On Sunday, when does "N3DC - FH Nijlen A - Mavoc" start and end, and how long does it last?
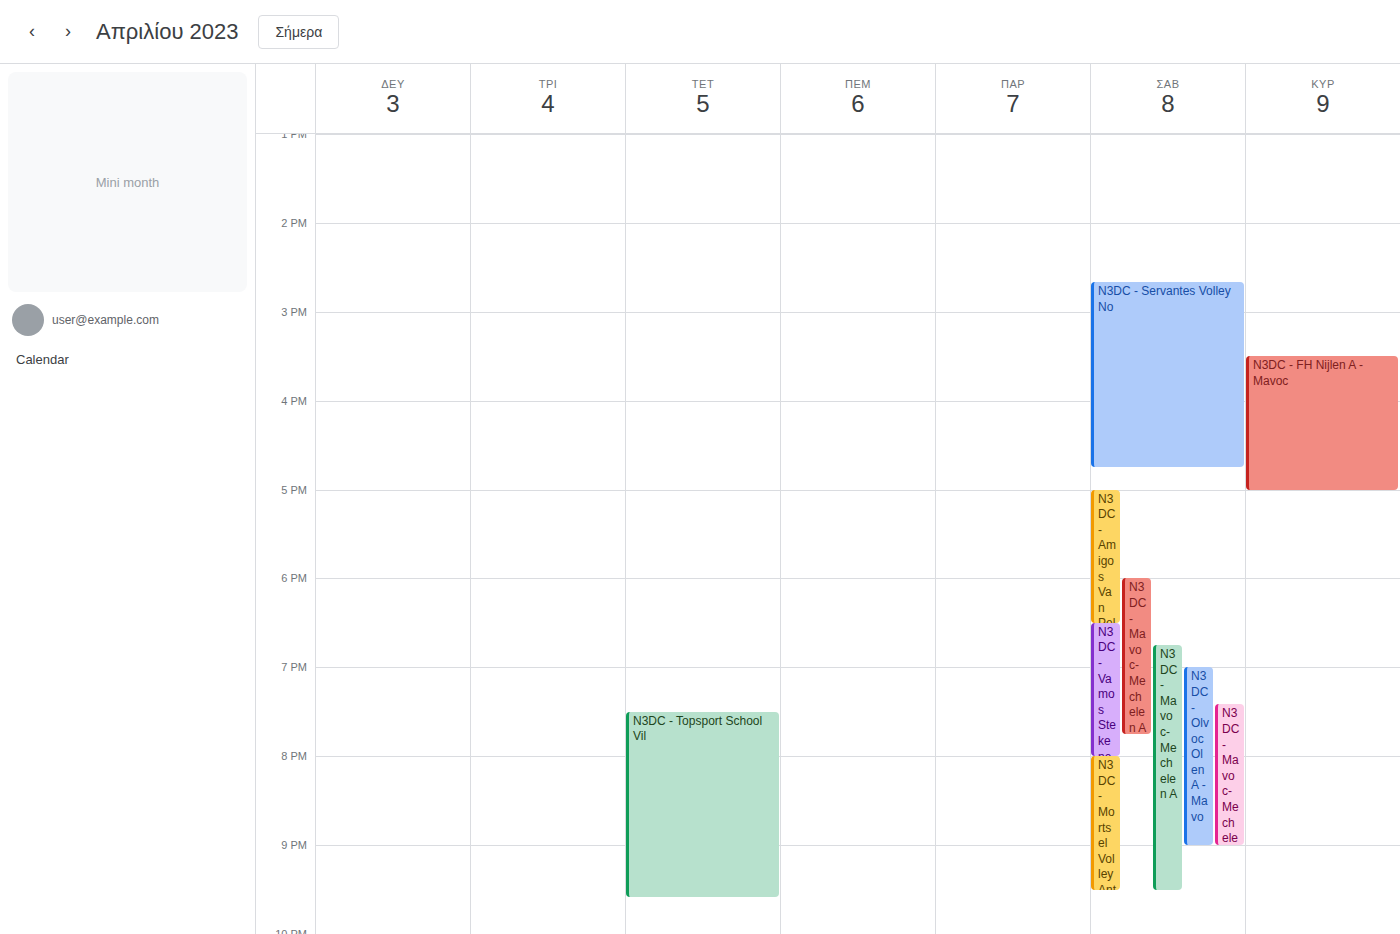
3:30 PM to 5:00 PM, 1 hour 30 minutes